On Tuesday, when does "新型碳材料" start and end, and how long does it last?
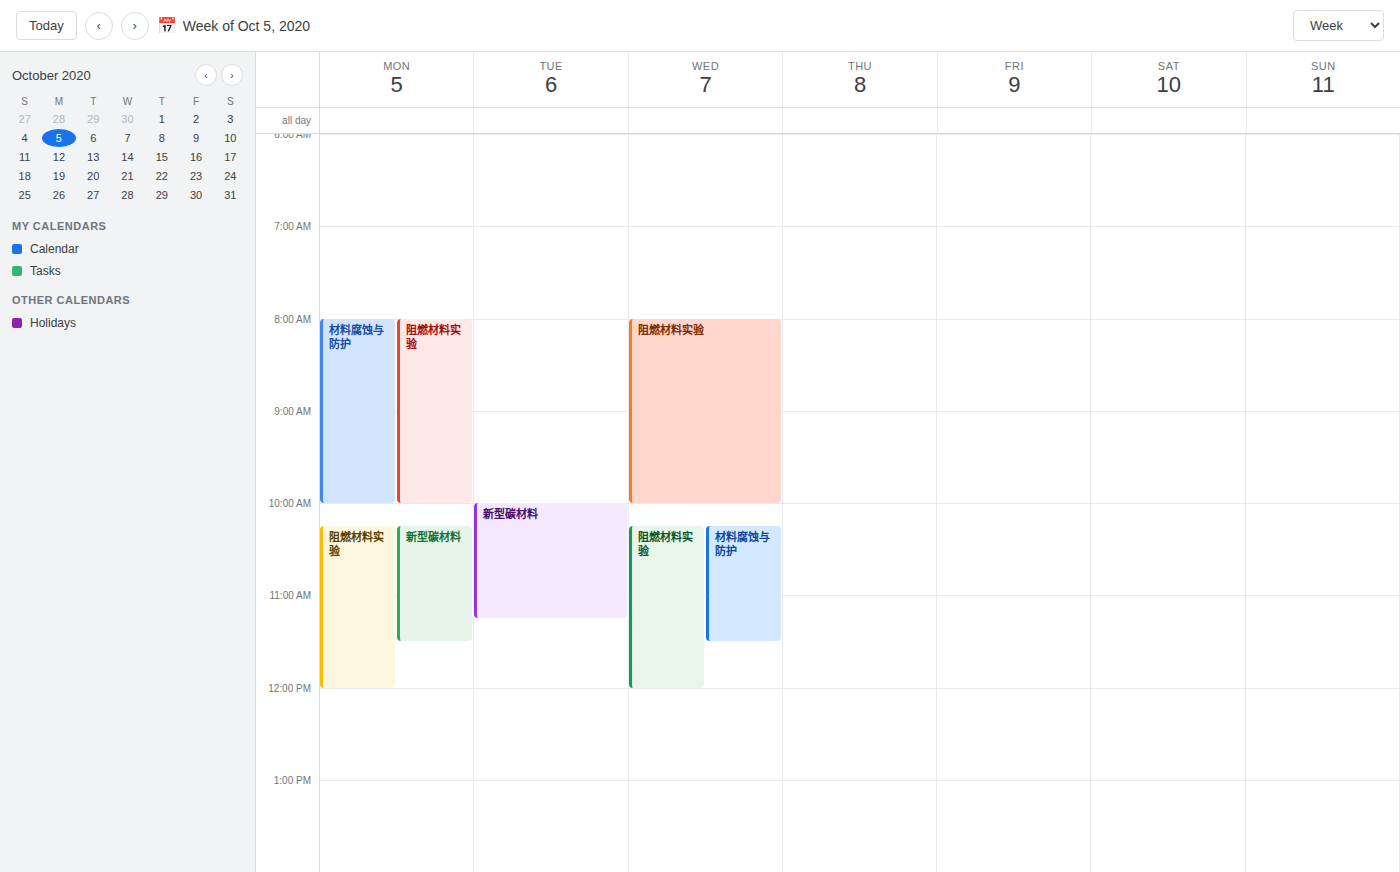
10:00 AM to 11:15 AM, 1 hour 15 minutes